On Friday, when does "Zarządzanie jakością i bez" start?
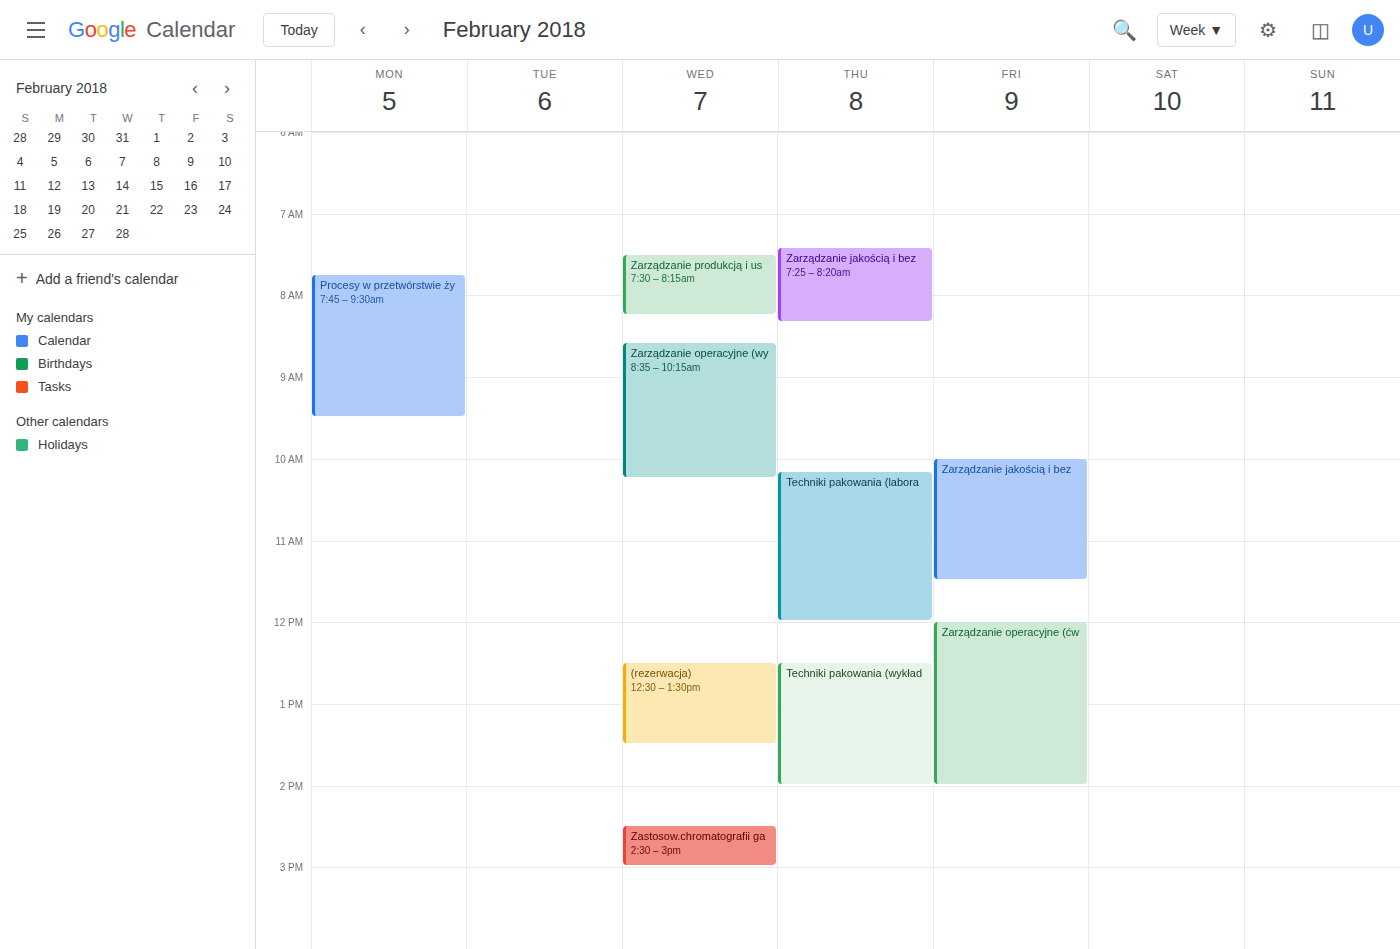
10:00 AM